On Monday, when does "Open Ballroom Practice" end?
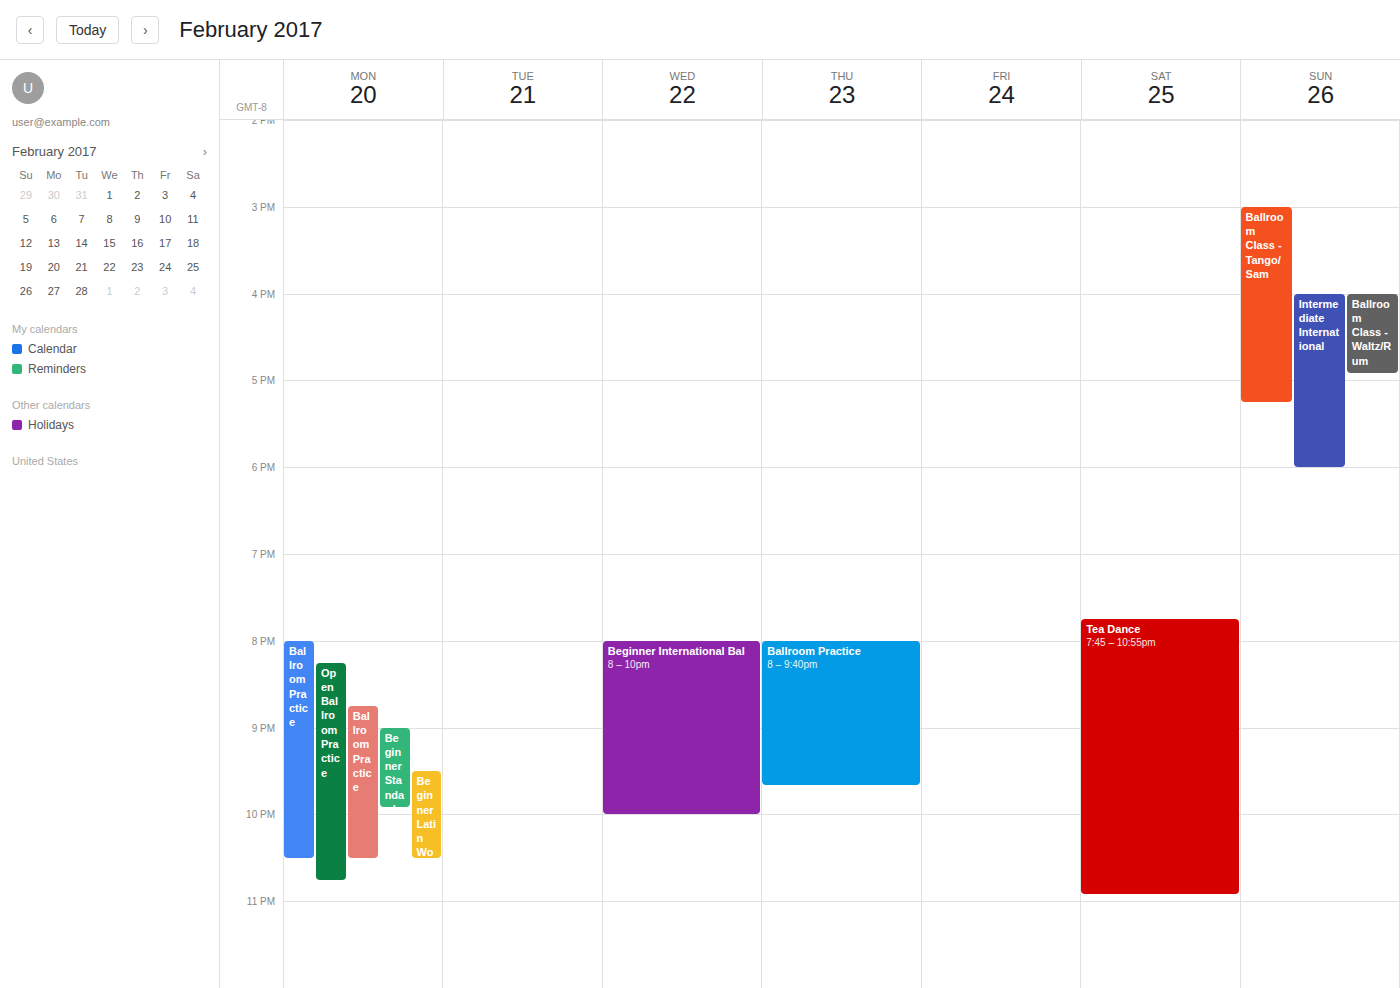
10:45 PM